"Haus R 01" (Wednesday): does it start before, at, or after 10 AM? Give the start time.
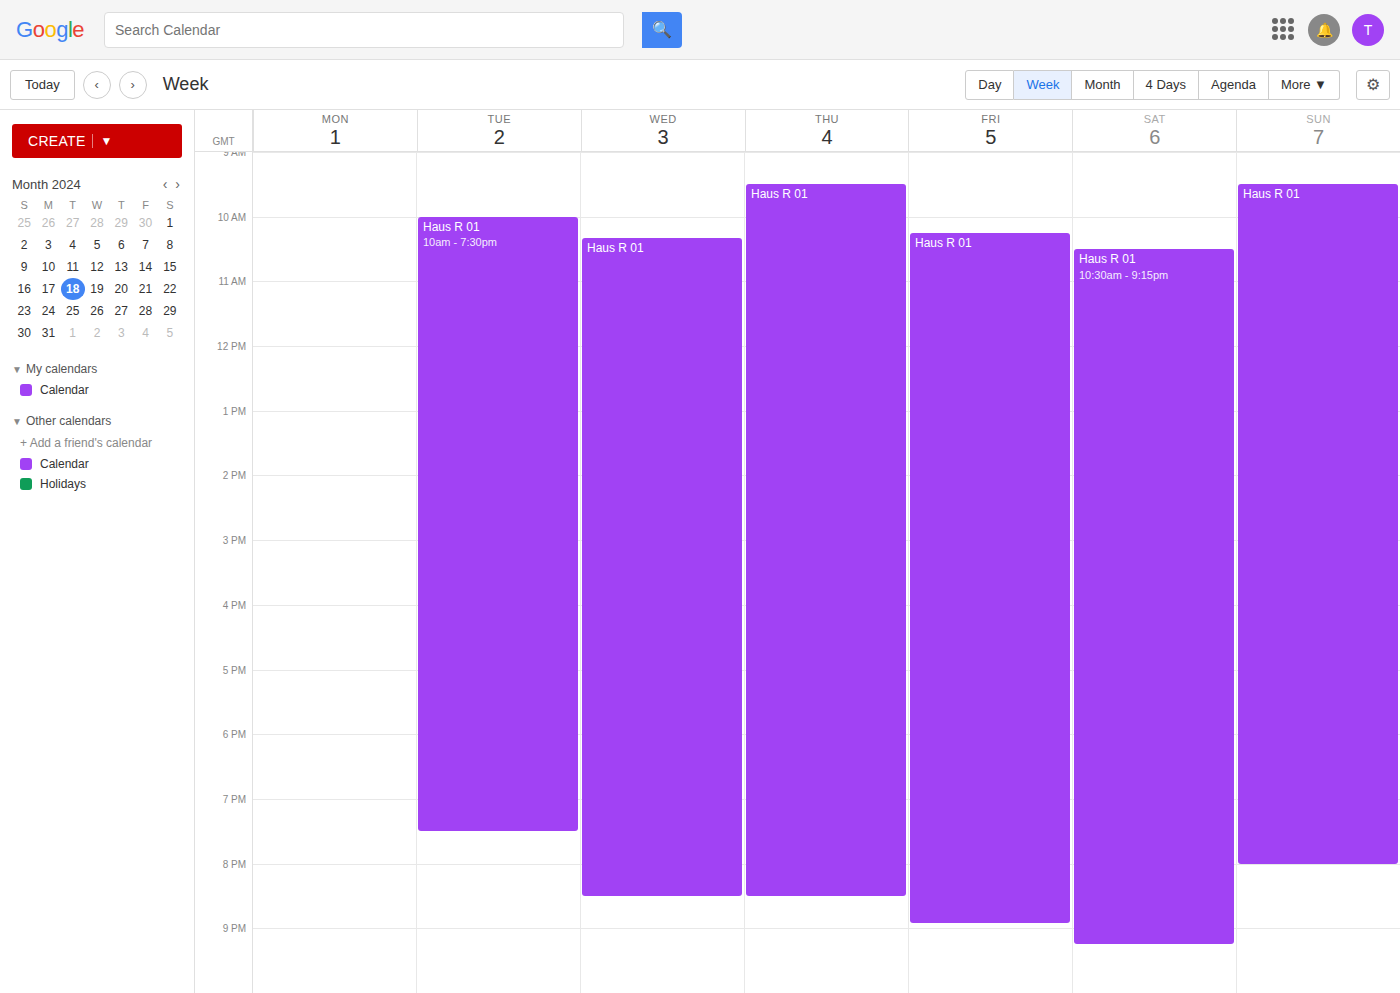
10:20 AM -- after 10 AM, 20 minutes below the 10 AM line.